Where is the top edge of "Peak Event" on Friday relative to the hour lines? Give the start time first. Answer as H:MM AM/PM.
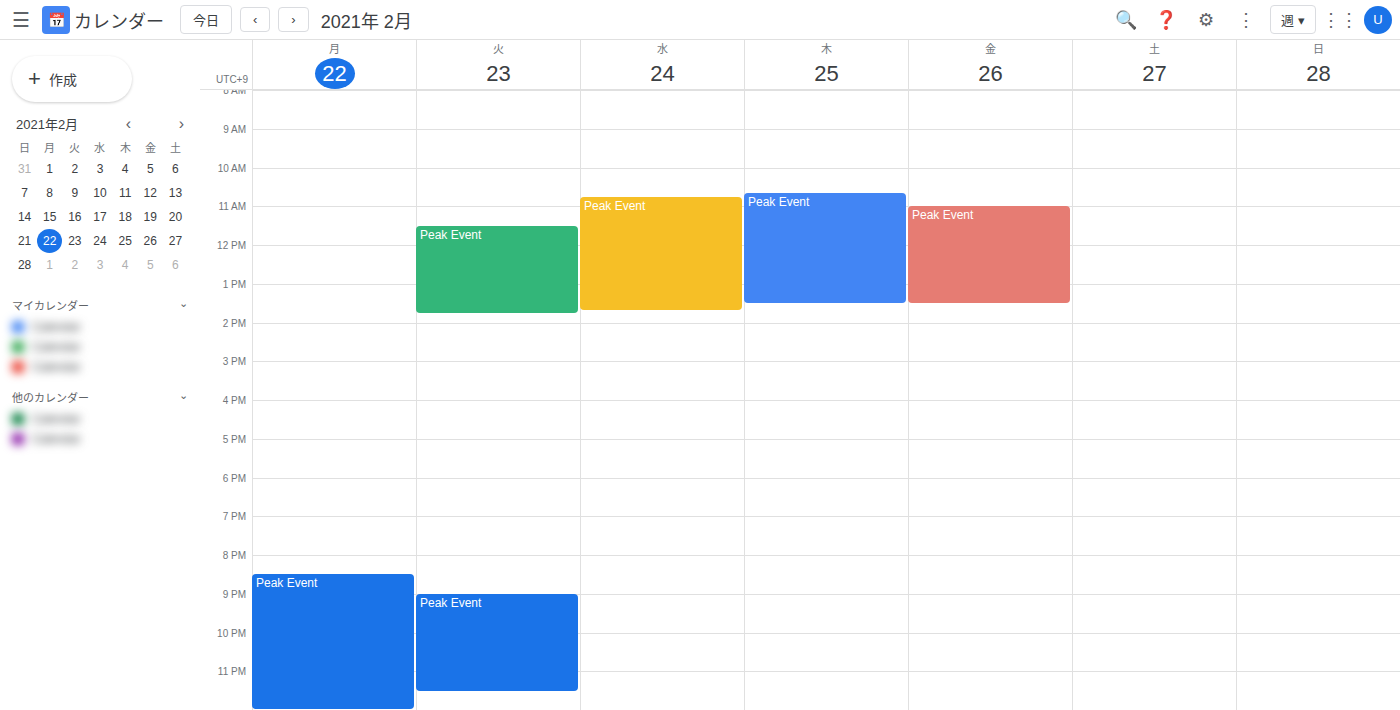
11:00 AM -- exactly on the 11 AM line.